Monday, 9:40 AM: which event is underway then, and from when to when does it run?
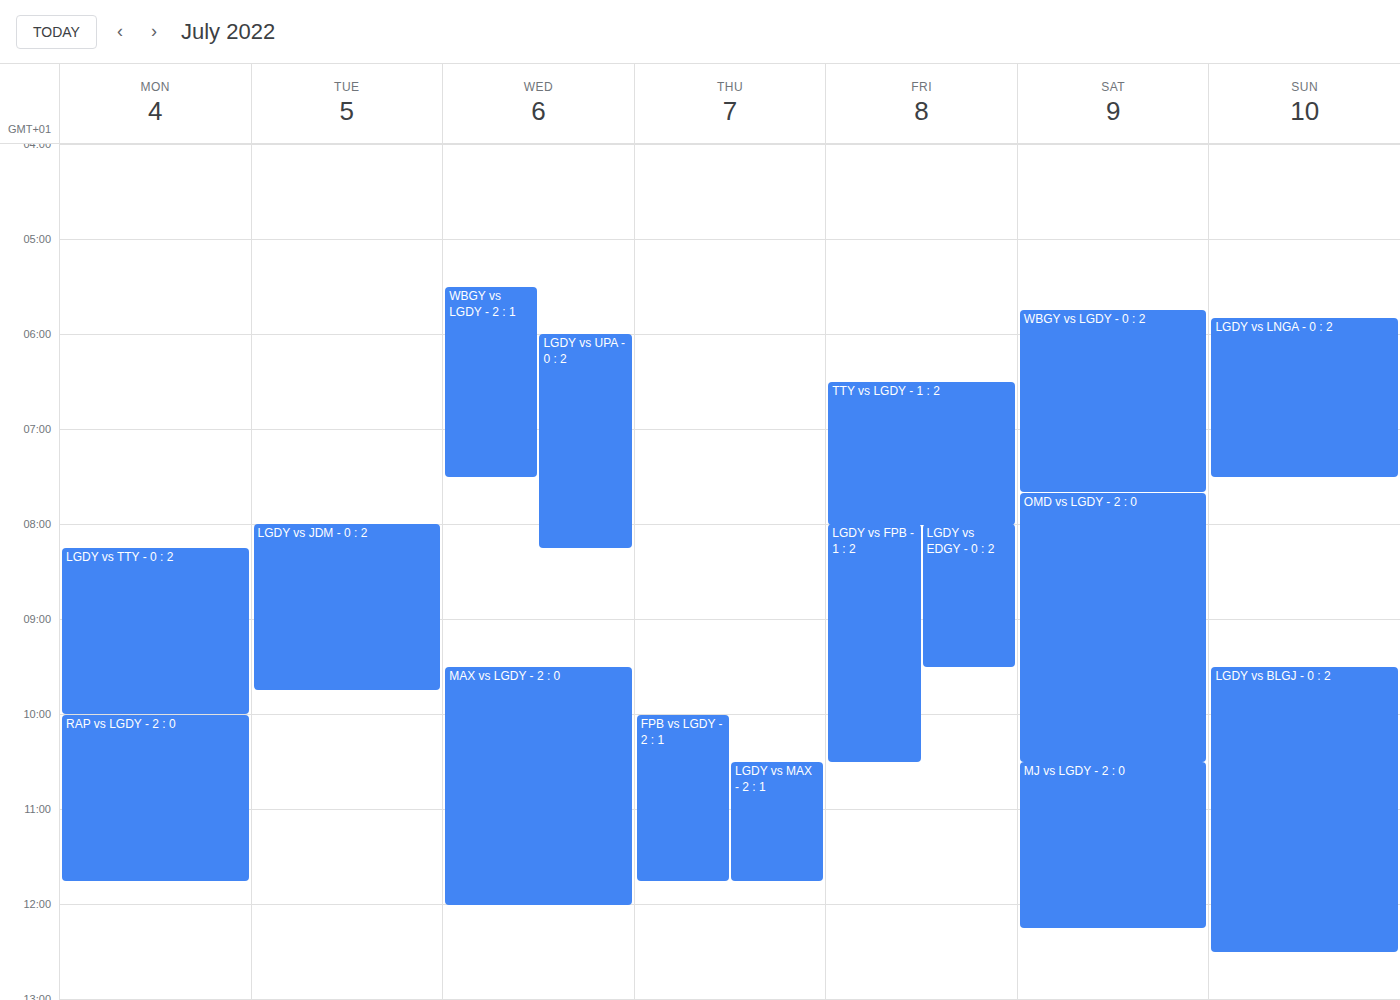
"LGDY vs TTY - 0 : 2", 8:15 AM to 10:00 AM